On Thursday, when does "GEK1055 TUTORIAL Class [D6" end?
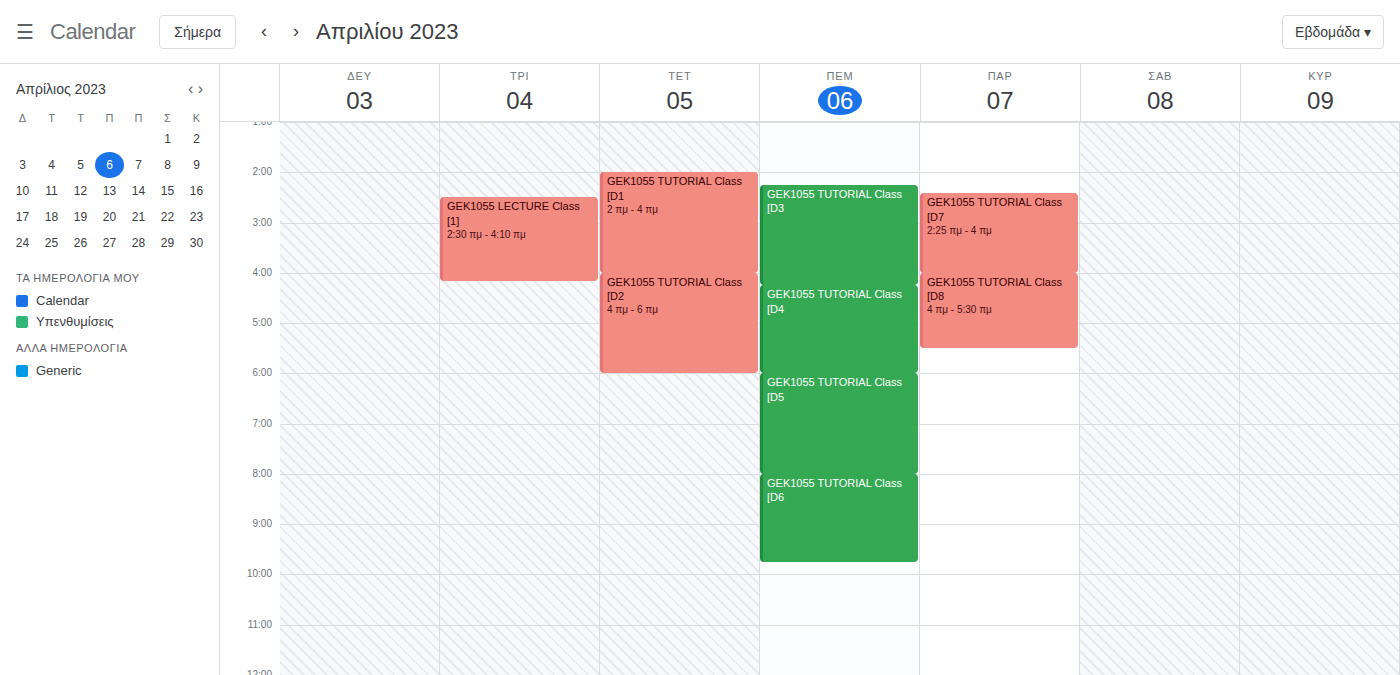
9:45 AM